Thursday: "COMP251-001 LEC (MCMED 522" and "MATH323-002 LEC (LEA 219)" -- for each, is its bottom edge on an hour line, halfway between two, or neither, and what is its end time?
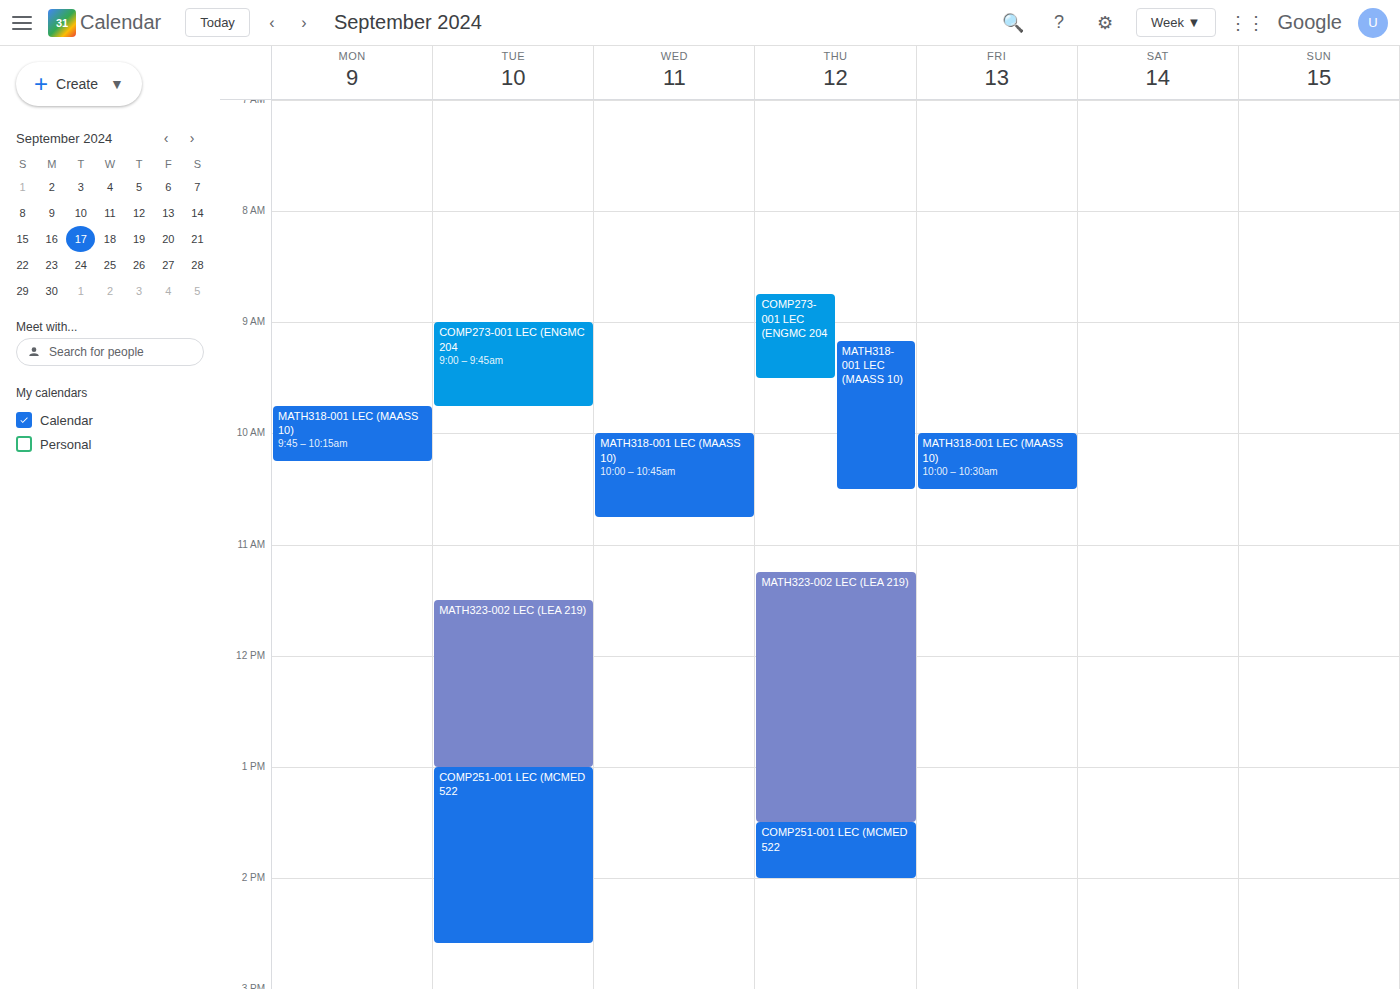
"COMP251-001 LEC (MCMED 522": 14:00, exactly on the 14:00 line. "MATH323-002 LEC (LEA 219)": 13:30, halfway between the 13:00 and 14:00 lines.